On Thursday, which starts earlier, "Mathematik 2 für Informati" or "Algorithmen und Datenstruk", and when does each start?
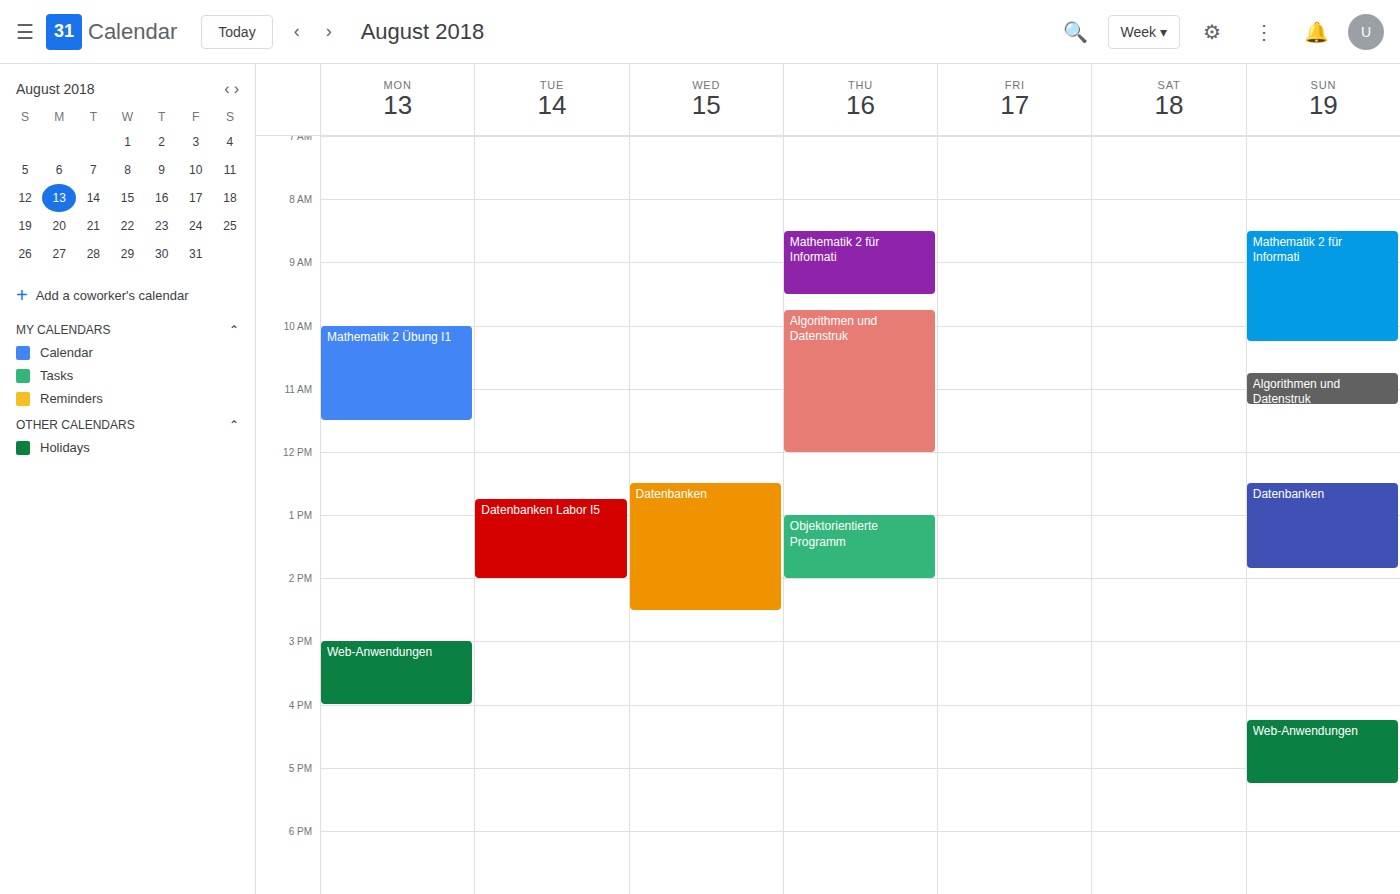
"Mathematik 2 für Informati" 8:30 AM; "Algorithmen und Datenstruk" 9:45 AM.